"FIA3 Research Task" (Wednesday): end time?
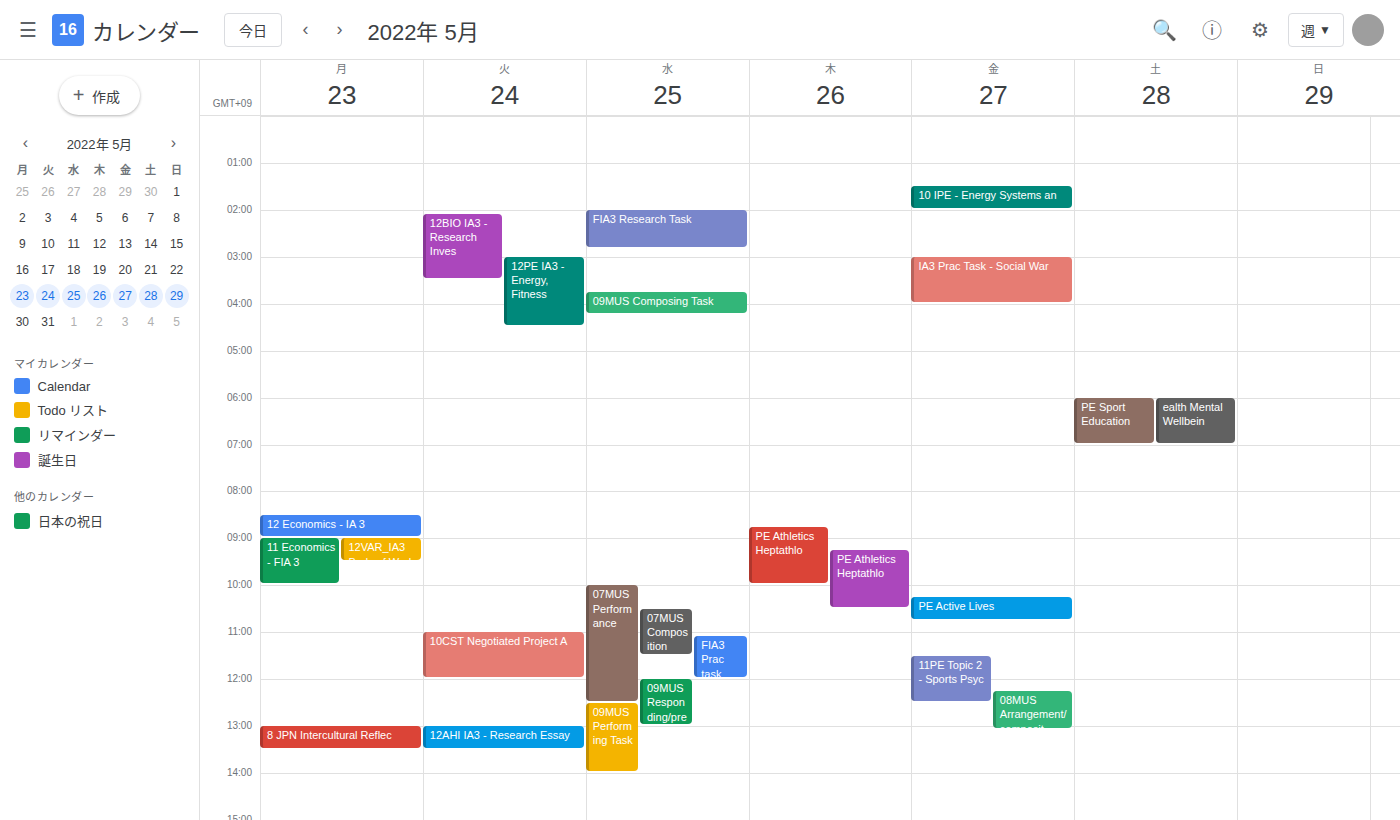
2:50 AM